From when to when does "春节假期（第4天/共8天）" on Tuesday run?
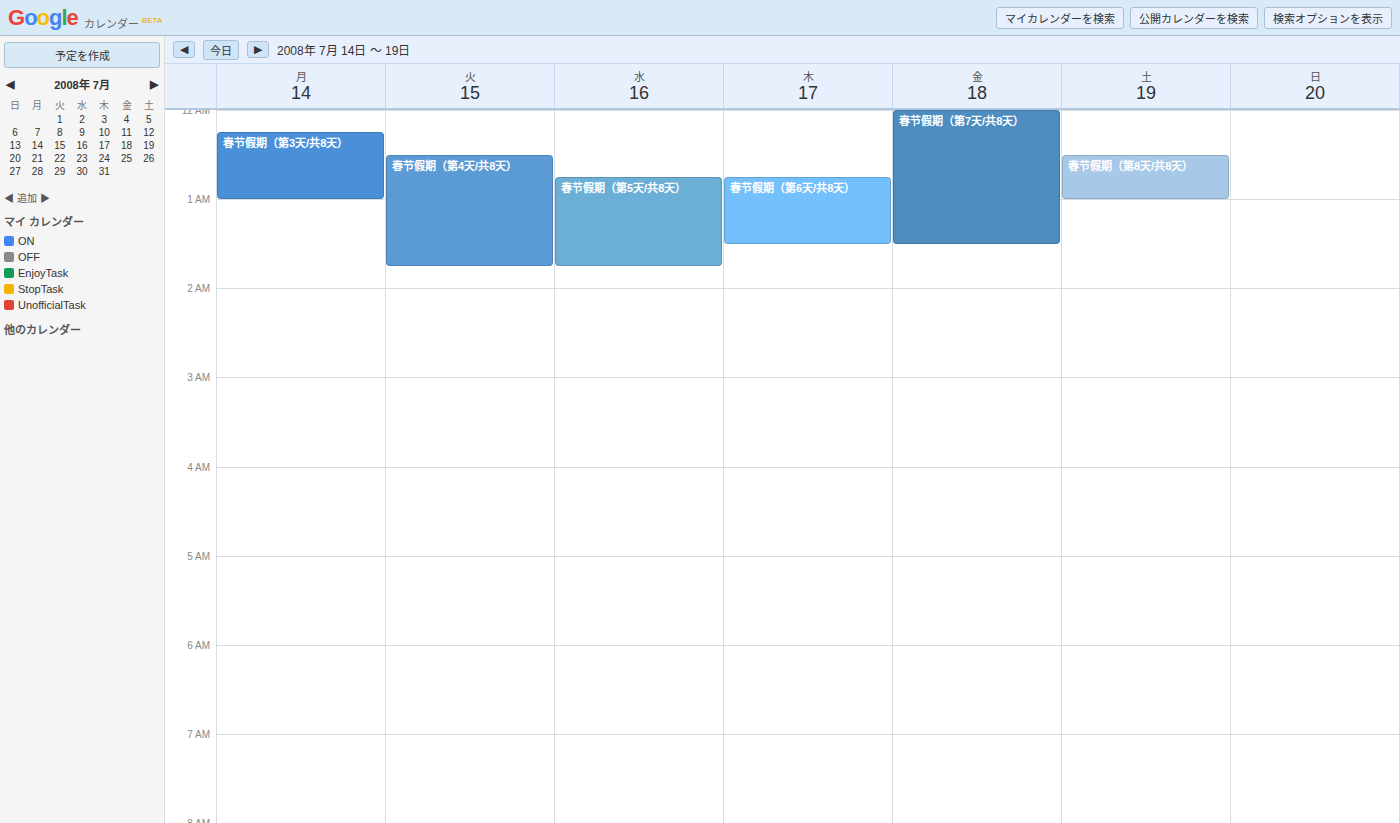
12:30 AM to 1:45 AM